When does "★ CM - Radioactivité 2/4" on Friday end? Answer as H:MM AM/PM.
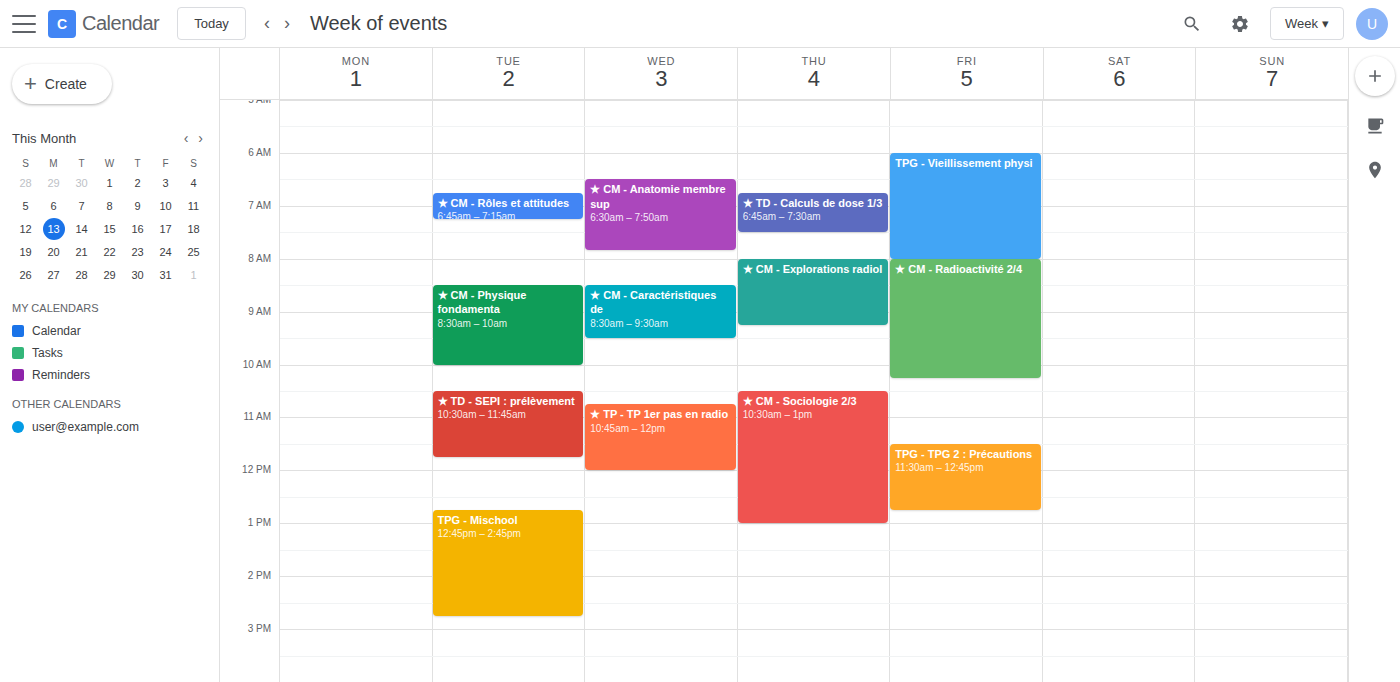
10:15 AM